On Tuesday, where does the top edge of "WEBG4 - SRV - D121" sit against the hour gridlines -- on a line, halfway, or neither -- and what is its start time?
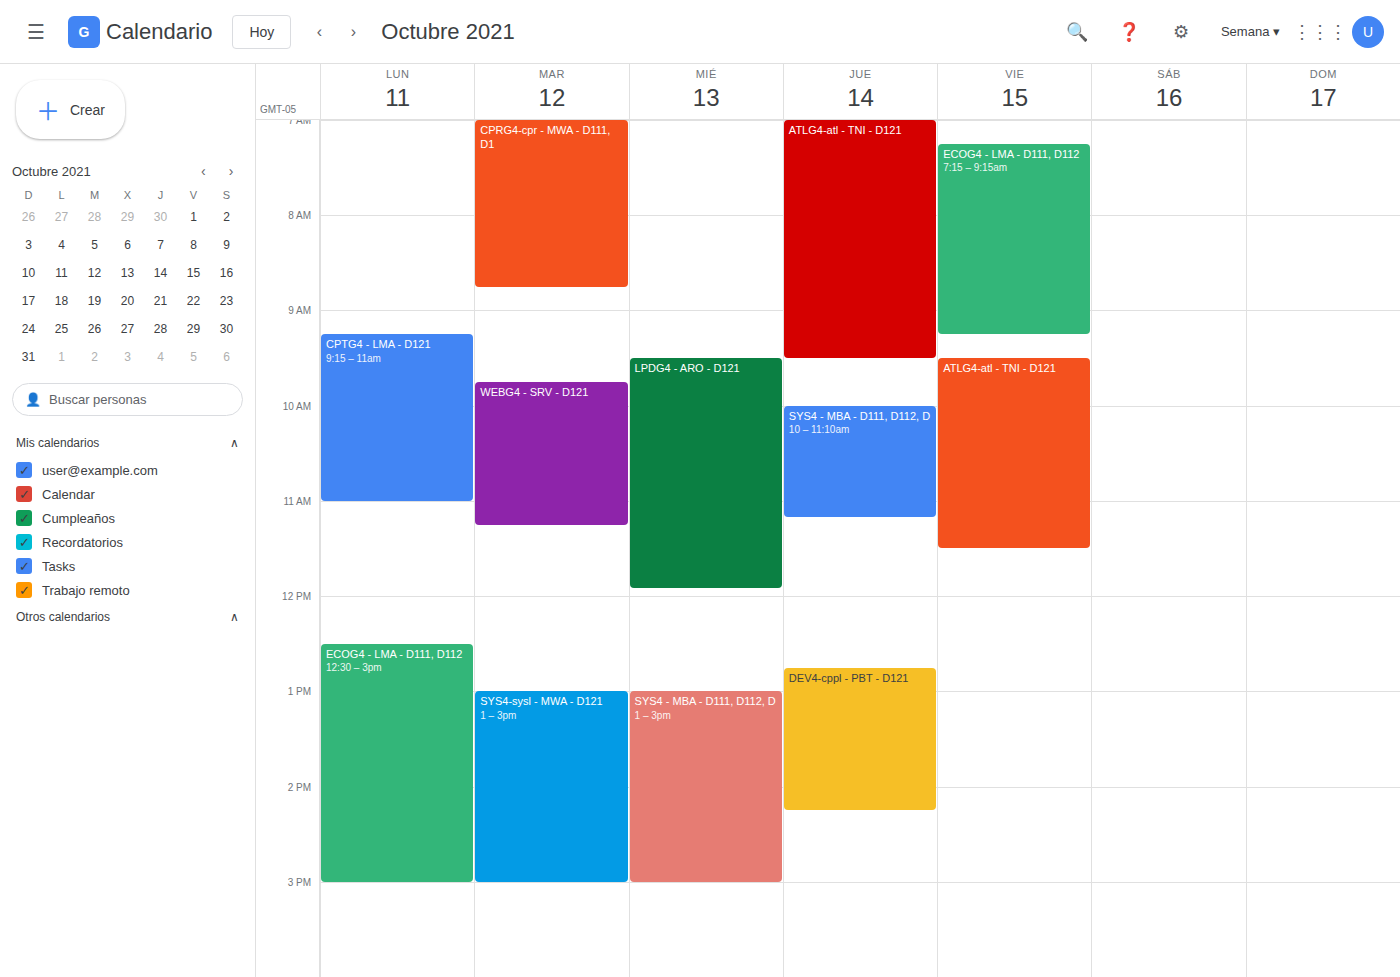
9:45 AM -- neither: three quarters of the way from the 9 AM line to the 10 AM line.